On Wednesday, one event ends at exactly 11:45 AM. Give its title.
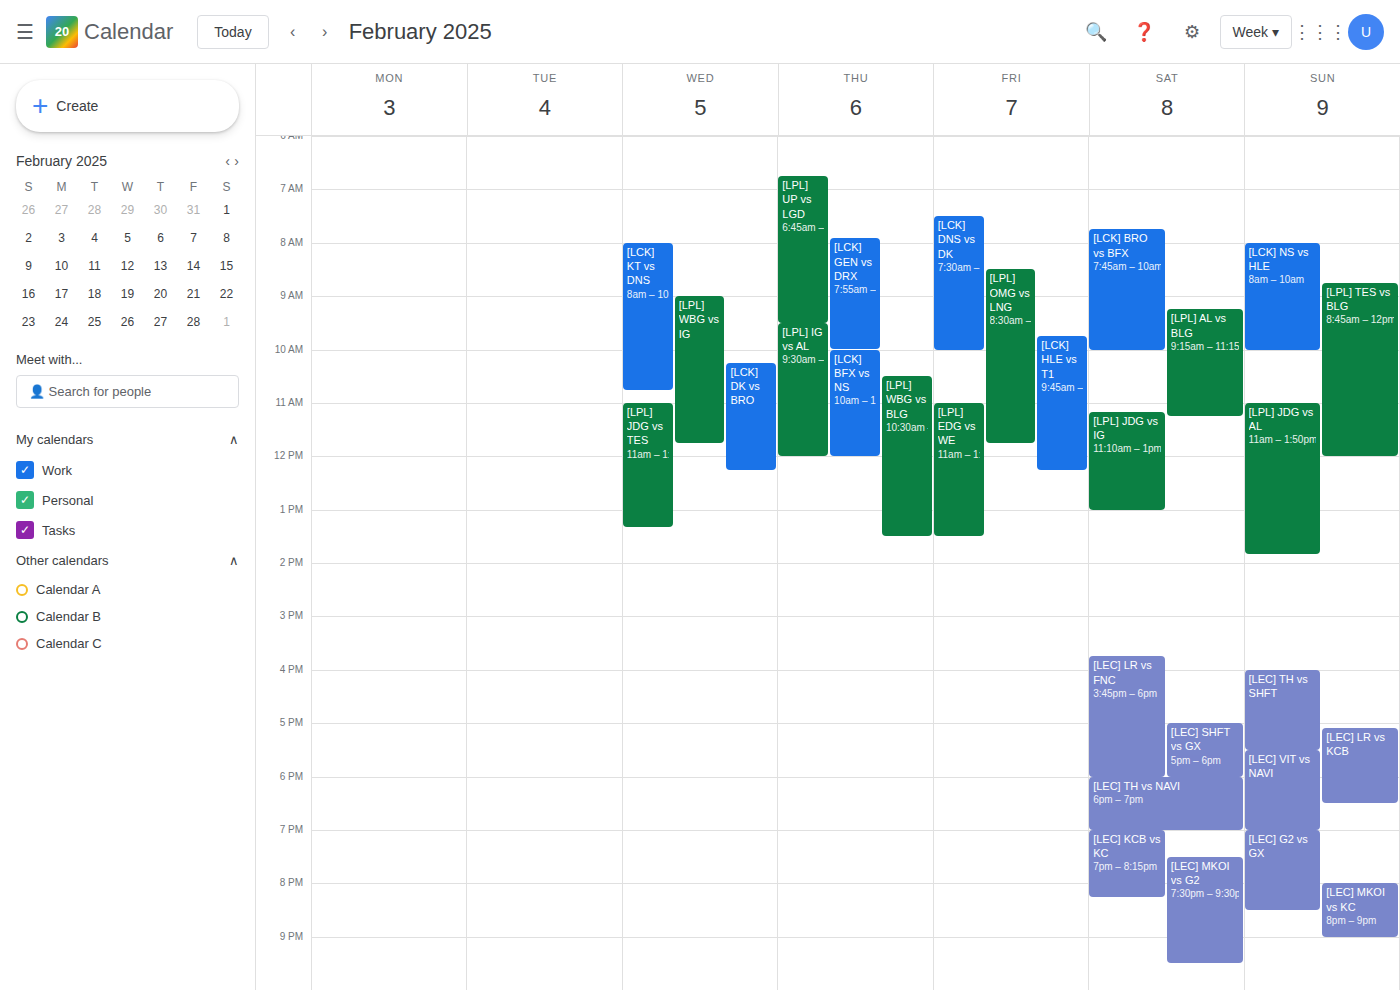
"[LPL] WBG vs IG"